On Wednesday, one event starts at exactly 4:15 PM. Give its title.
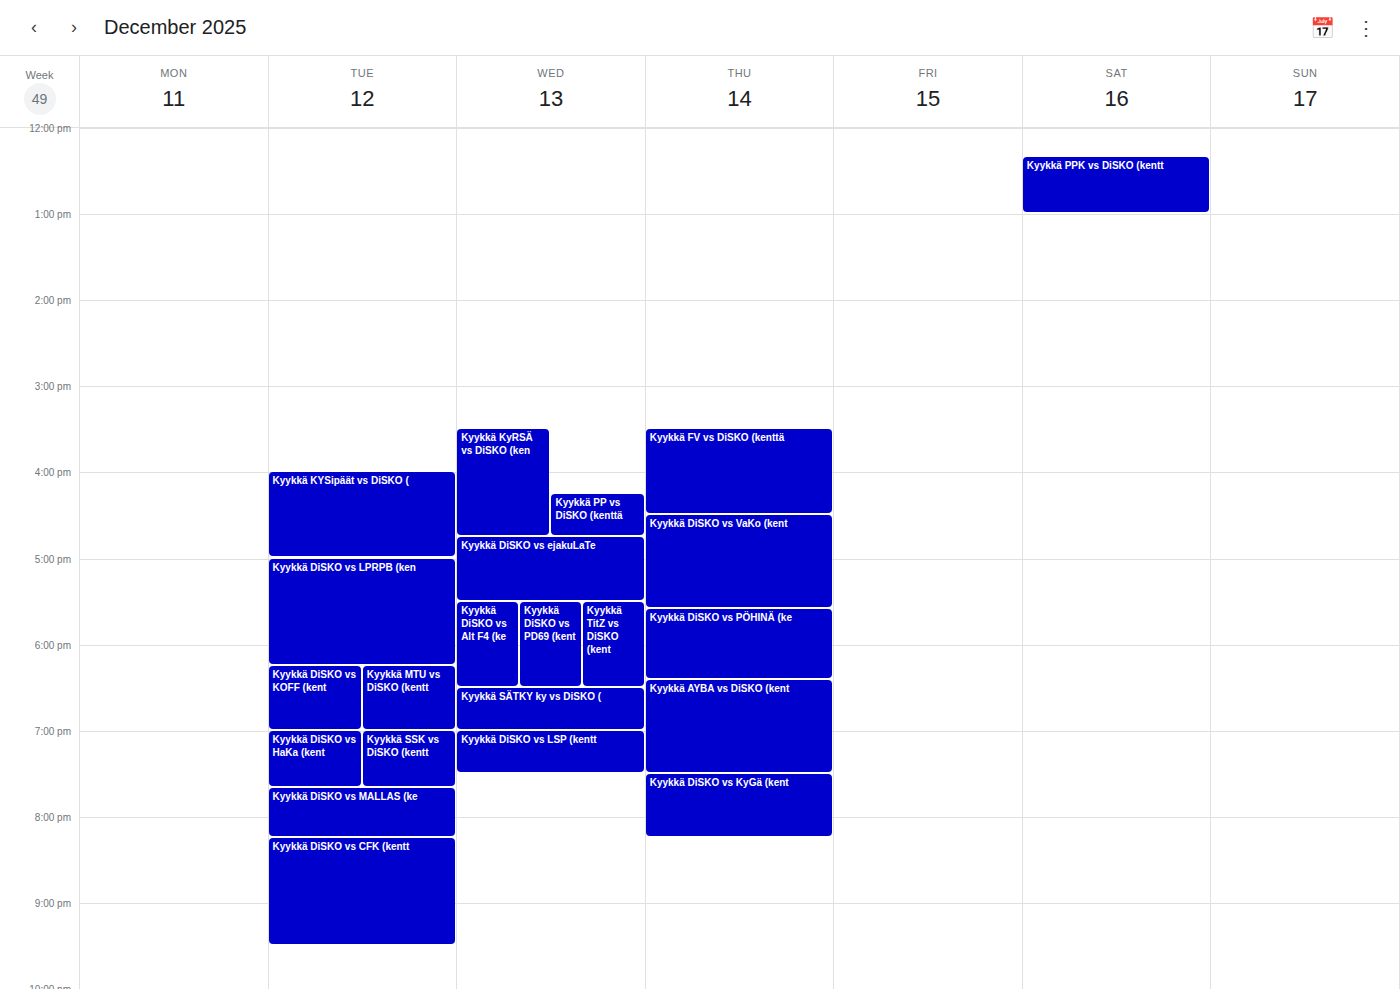
"Kyykkä PP vs DiSKO (kenttä"